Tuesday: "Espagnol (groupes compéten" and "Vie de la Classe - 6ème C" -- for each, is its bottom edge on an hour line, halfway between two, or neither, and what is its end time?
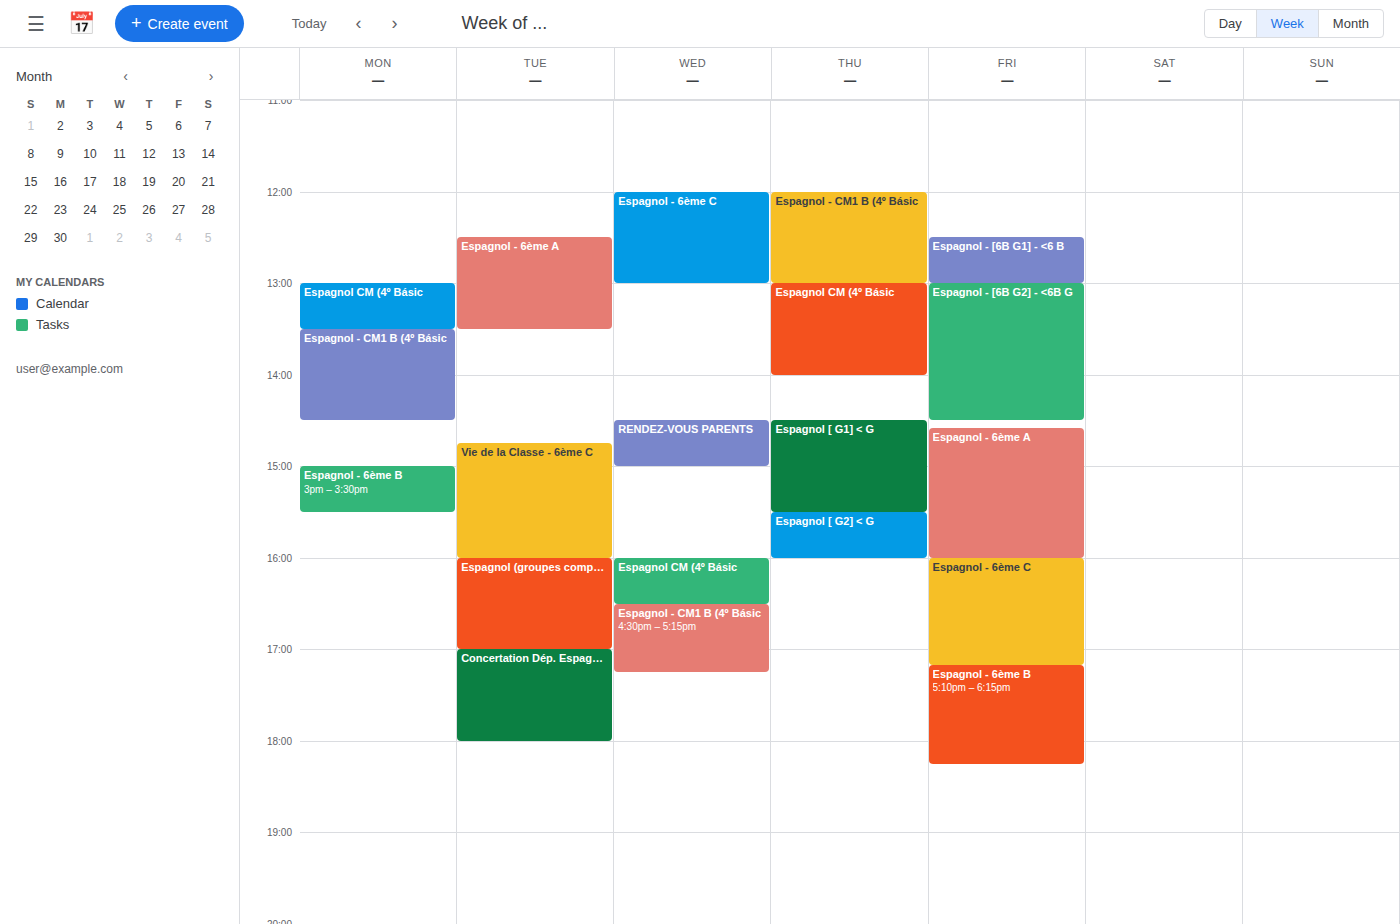
"Espagnol (groupes compéten": 17:00, exactly on the 17:00 line. "Vie de la Classe - 6ème C": 16:00, exactly on the 16:00 line.